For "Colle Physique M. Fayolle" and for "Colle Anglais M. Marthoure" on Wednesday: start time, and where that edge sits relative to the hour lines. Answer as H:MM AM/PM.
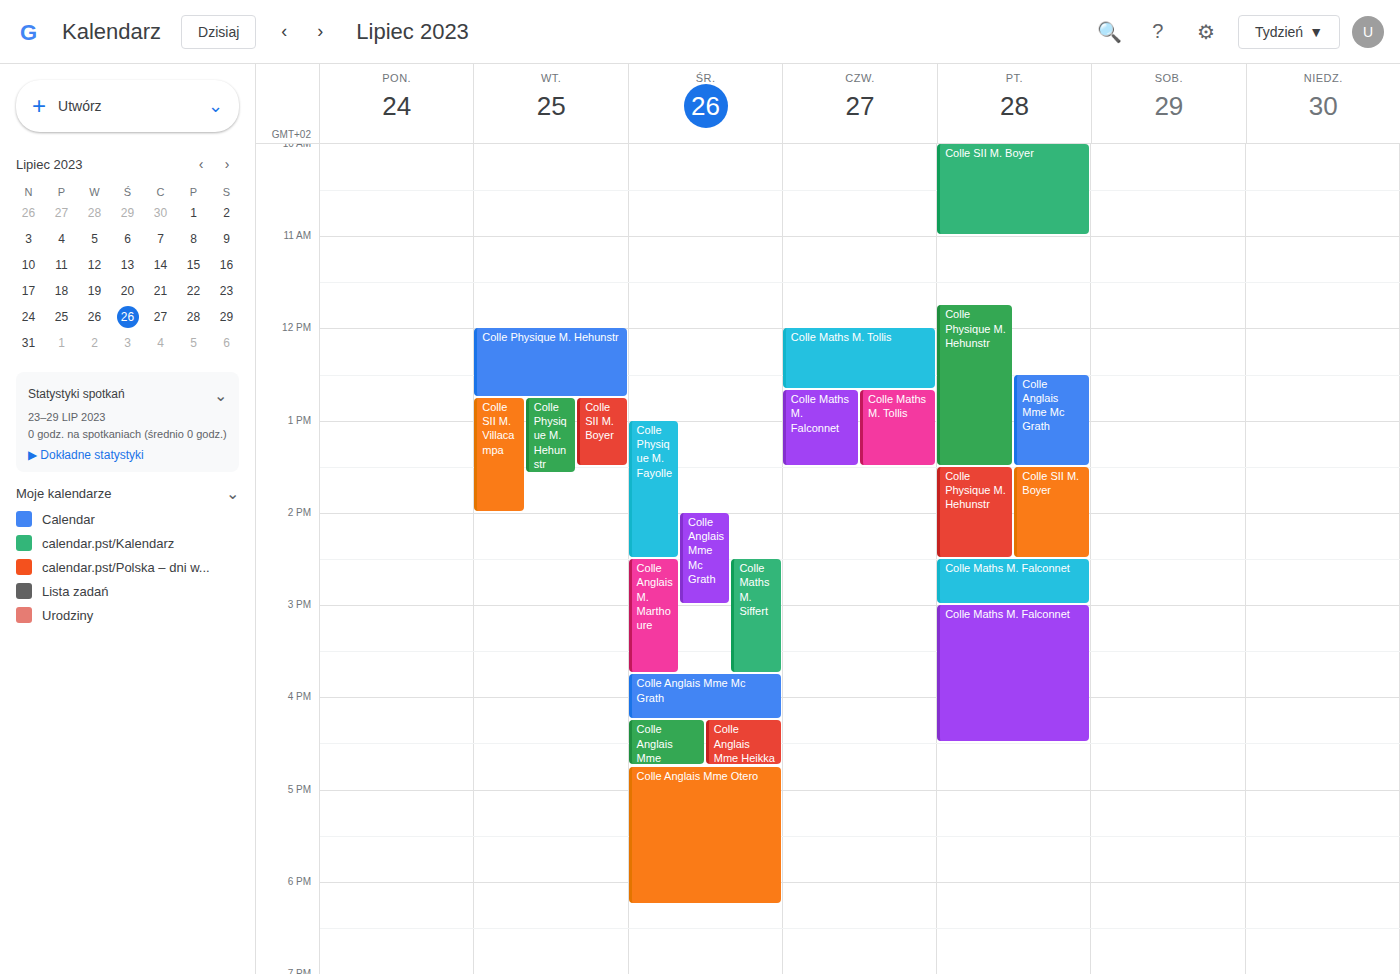
"Colle Physique M. Fayolle": 1:00 PM, exactly on the 1 PM line. "Colle Anglais M. Marthoure": 2:30 PM, halfway between the 2 PM and 3 PM lines.